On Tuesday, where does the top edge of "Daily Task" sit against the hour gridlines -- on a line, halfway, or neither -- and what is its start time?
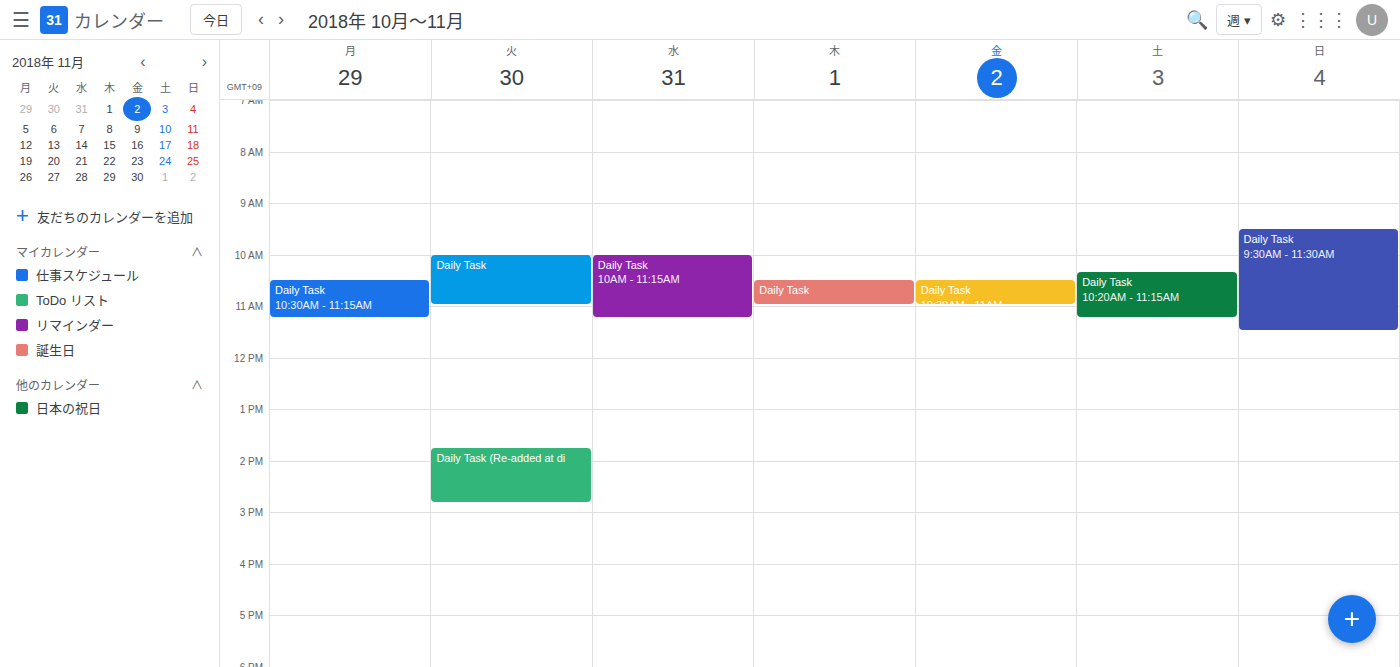
10:00 AM -- exactly on the 10 AM line.